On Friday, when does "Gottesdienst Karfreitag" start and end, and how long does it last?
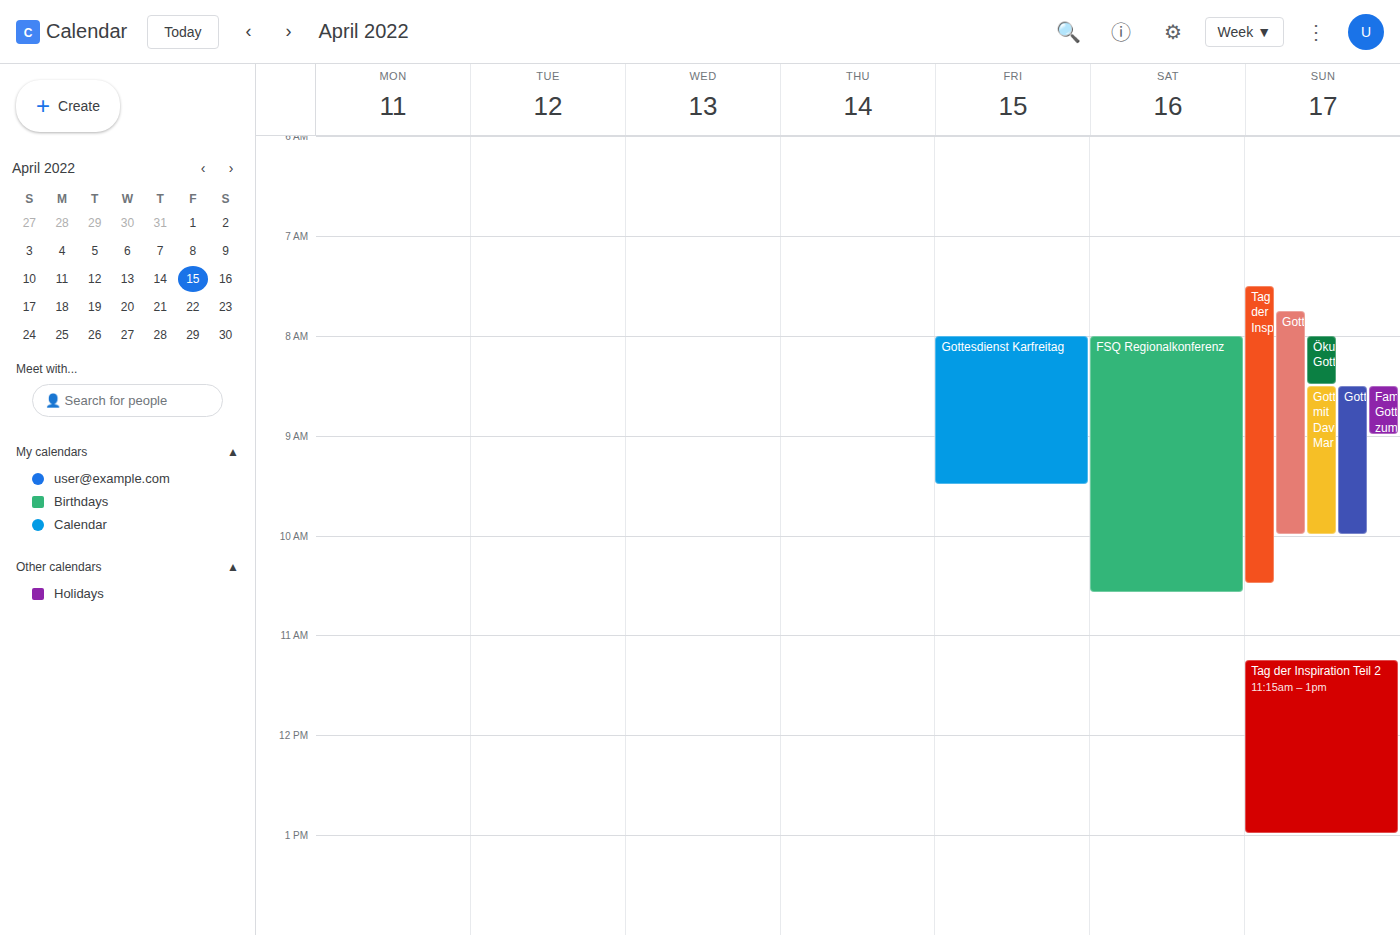
8:00 AM to 9:30 AM, 1 hour 30 minutes